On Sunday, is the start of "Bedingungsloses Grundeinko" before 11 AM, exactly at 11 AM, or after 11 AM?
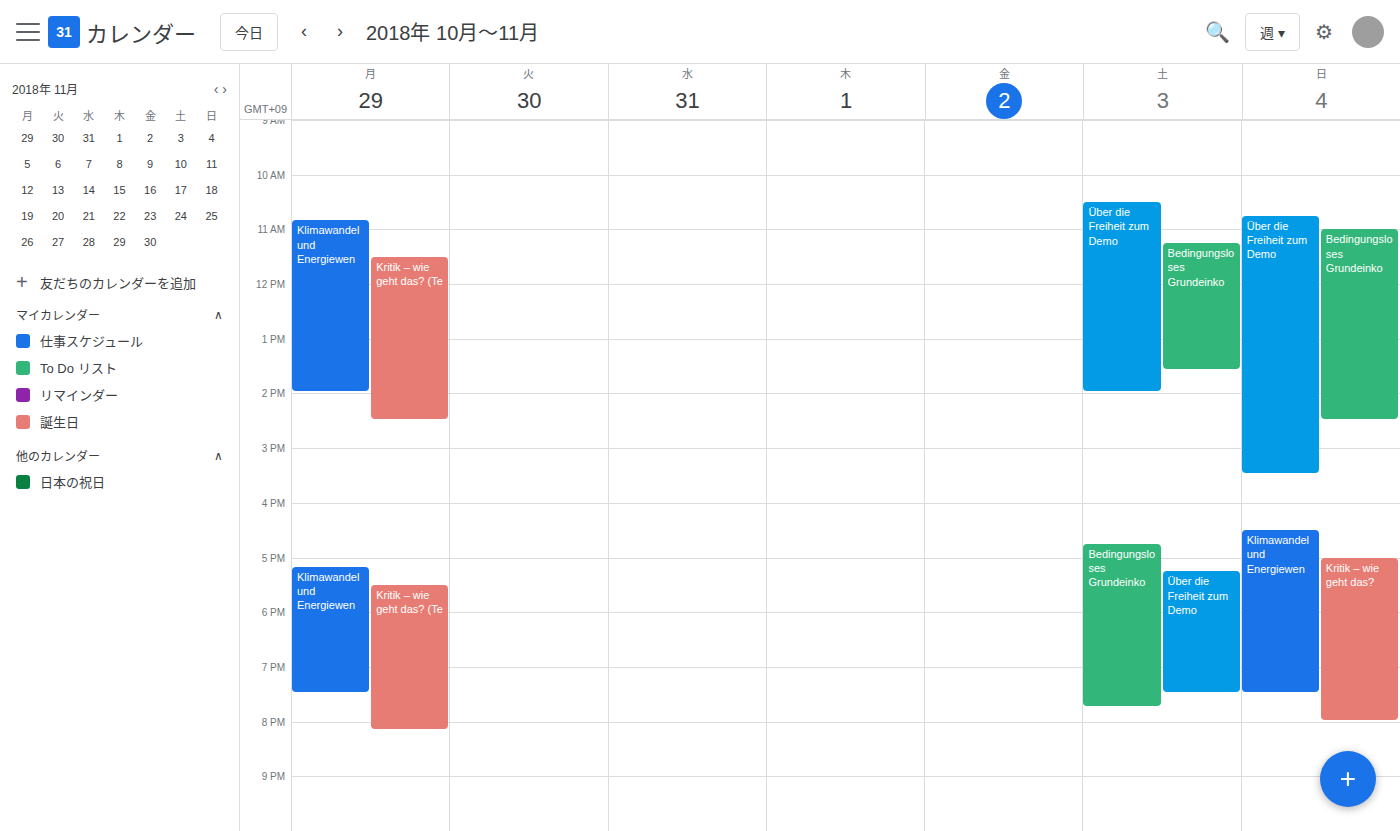
11:00 AM -- exactly at 11 AM, on the 11 AM line.